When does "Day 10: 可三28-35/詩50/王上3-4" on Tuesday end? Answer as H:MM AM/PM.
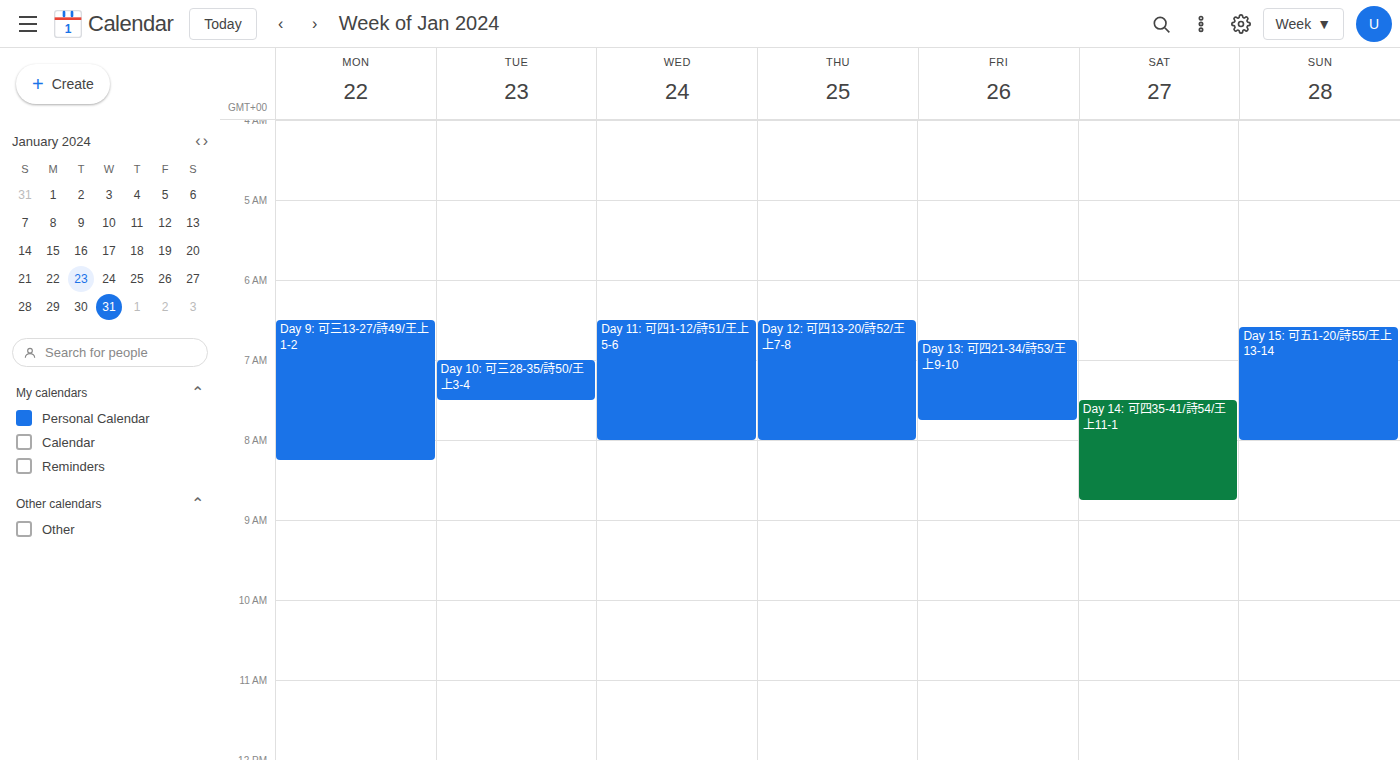
7:30 AM